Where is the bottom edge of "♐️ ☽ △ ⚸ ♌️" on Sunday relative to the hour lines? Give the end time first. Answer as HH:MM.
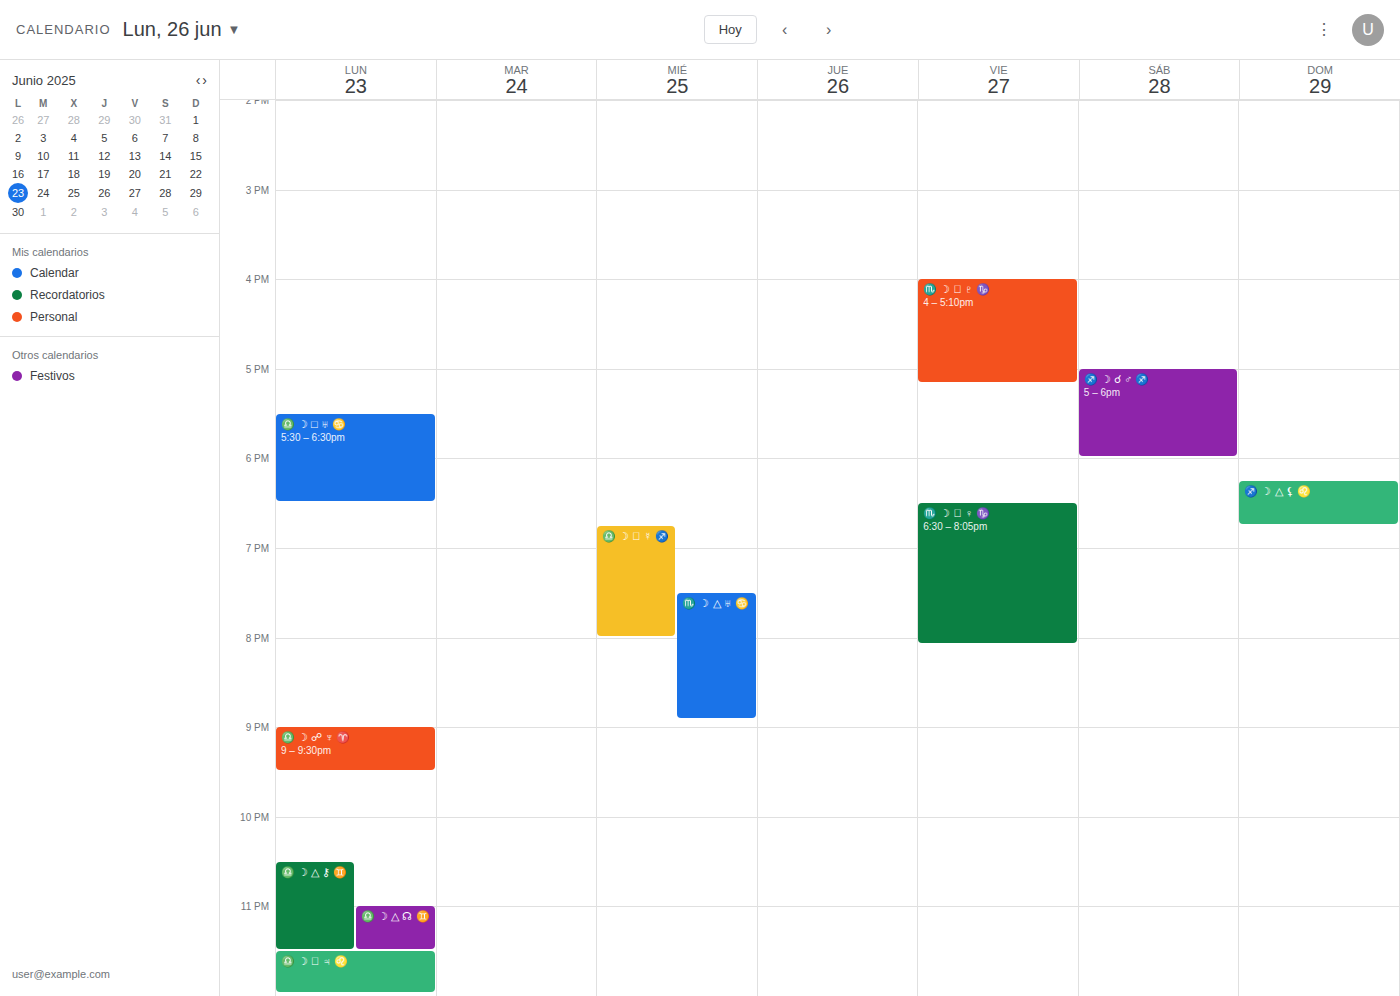
18:45 -- neither: three quarters of the way from the 18:00 line to the 19:00 line.